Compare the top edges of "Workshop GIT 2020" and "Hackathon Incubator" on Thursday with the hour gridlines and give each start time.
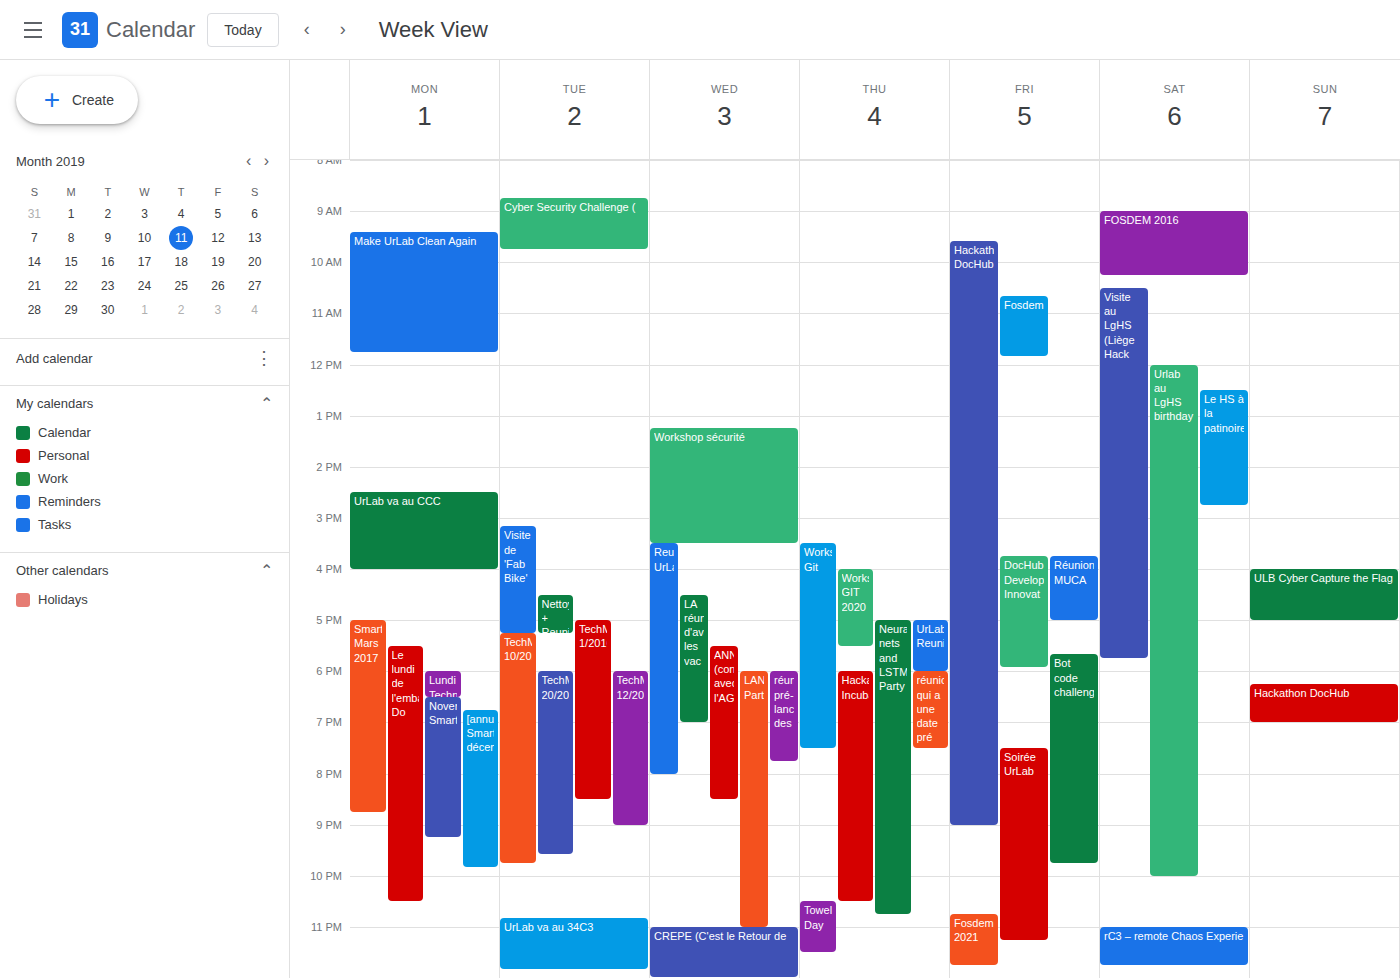
"Workshop GIT 2020": 4:00 PM, exactly on the 4 PM line. "Hackathon Incubator": 6:00 PM, exactly on the 6 PM line.